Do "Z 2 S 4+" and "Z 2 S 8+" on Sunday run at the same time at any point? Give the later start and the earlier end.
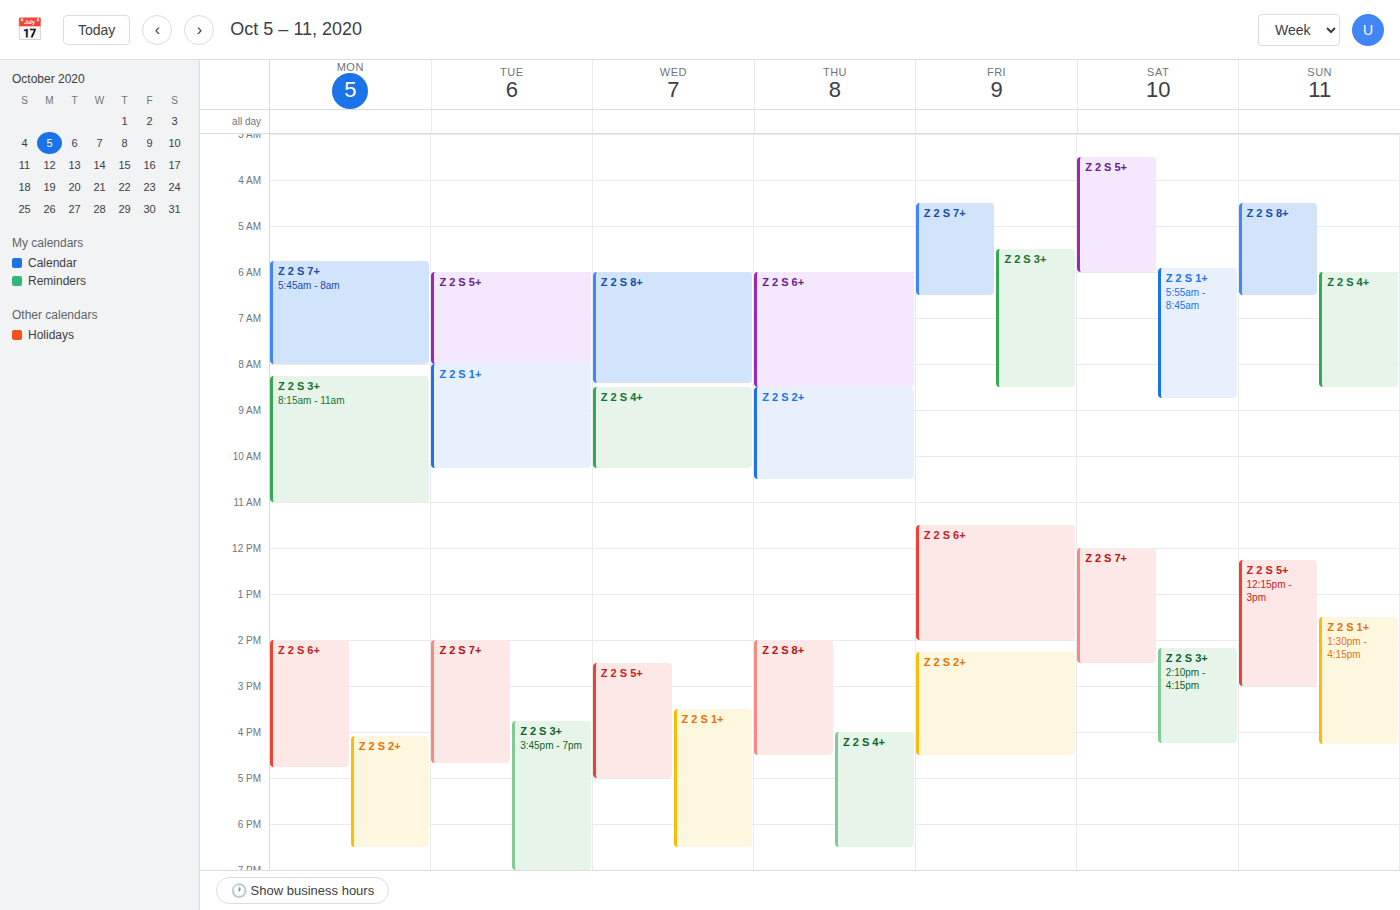
"Z 2 S 4+" starts at 06:00, before "Z 2 S 8+" ends at 06:30 -- they overlap.